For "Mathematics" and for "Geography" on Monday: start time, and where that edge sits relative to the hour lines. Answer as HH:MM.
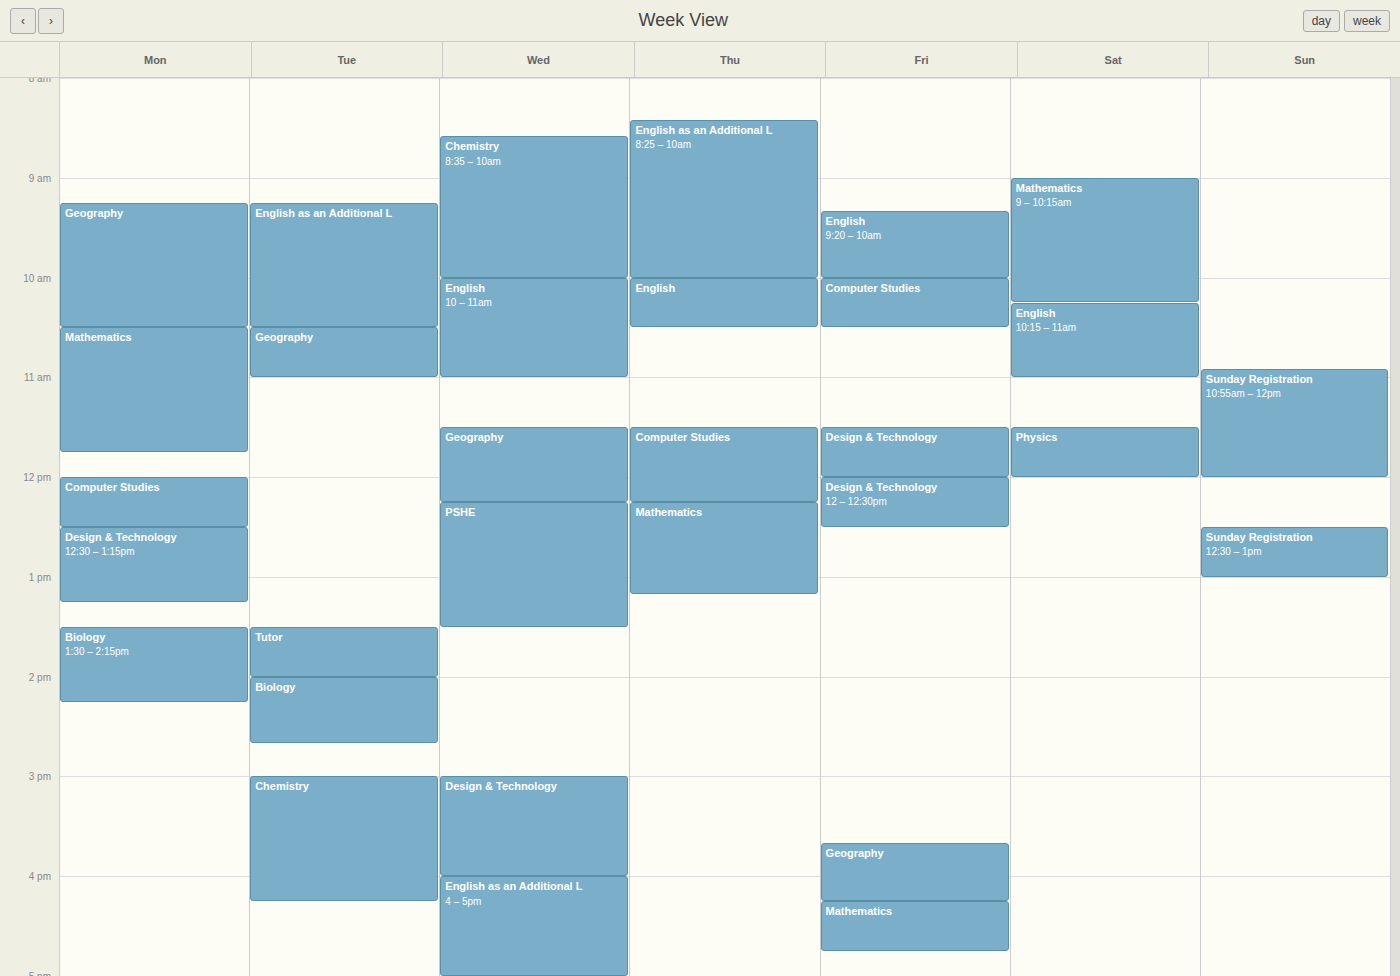
"Mathematics": 10:30, halfway between the 10:00 and 11:00 lines. "Geography": 09:15, neither: a quarter of the way from the 09:00 line to the 10:00 line.